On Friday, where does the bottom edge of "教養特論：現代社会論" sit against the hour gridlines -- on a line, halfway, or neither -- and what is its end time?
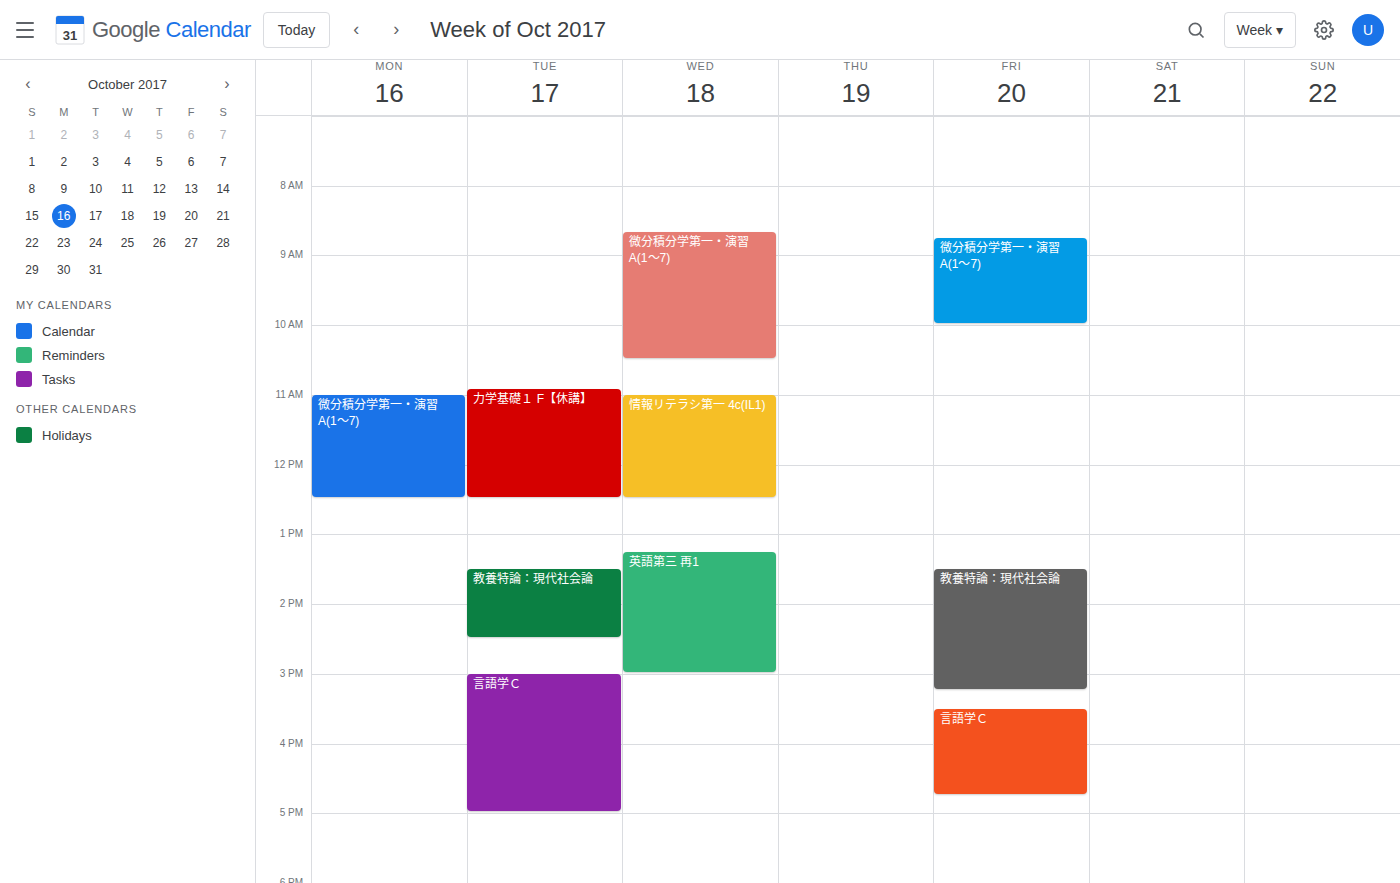
3:15 PM -- neither: a quarter of the way from the 3 PM line to the 4 PM line.